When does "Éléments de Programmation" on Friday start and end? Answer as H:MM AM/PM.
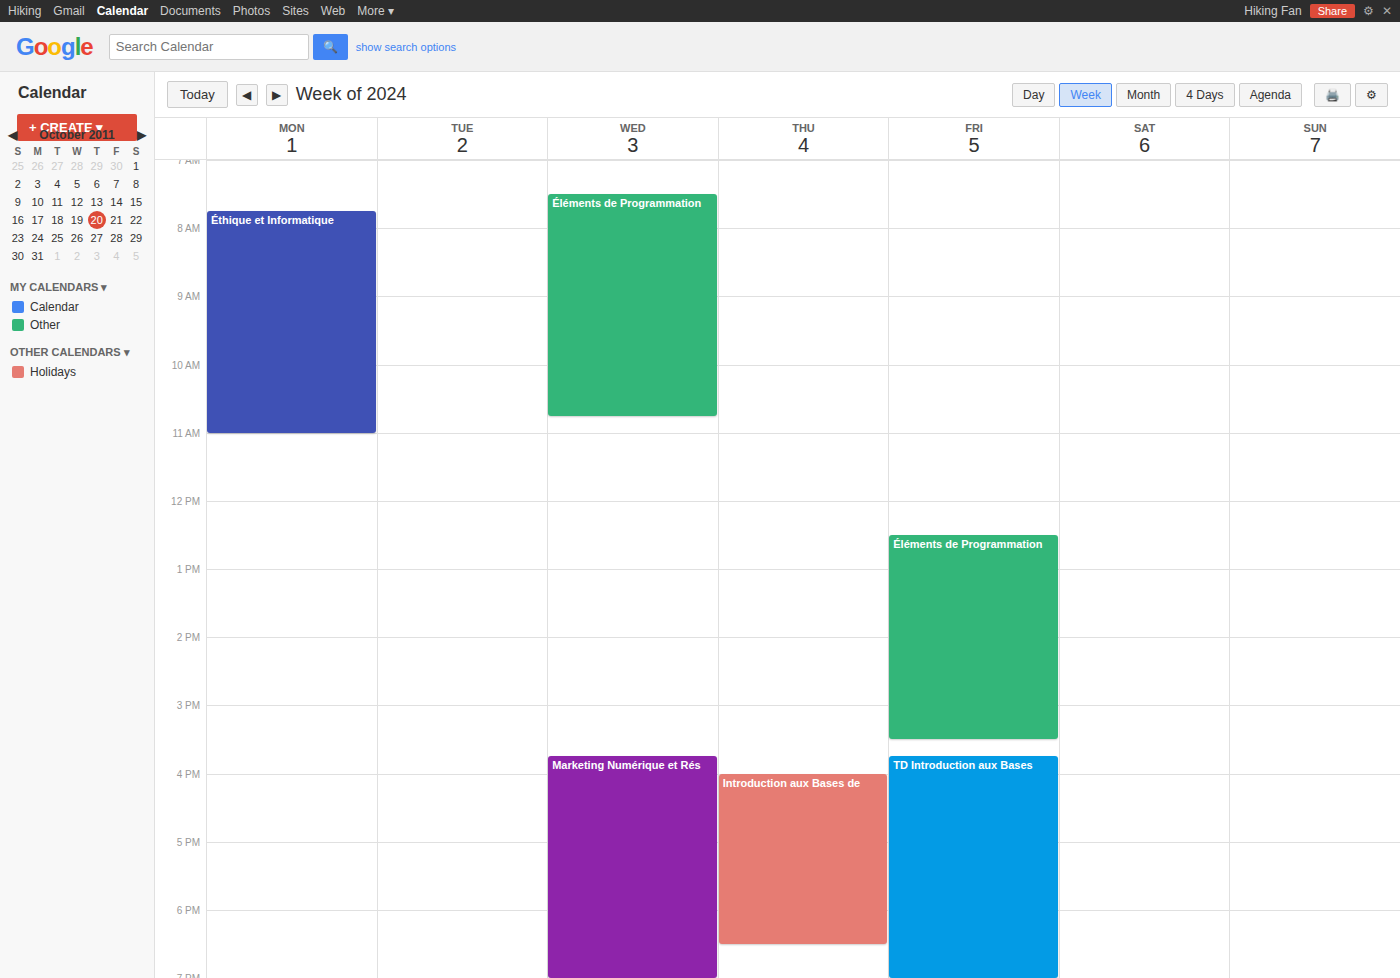
12:30 PM to 3:30 PM